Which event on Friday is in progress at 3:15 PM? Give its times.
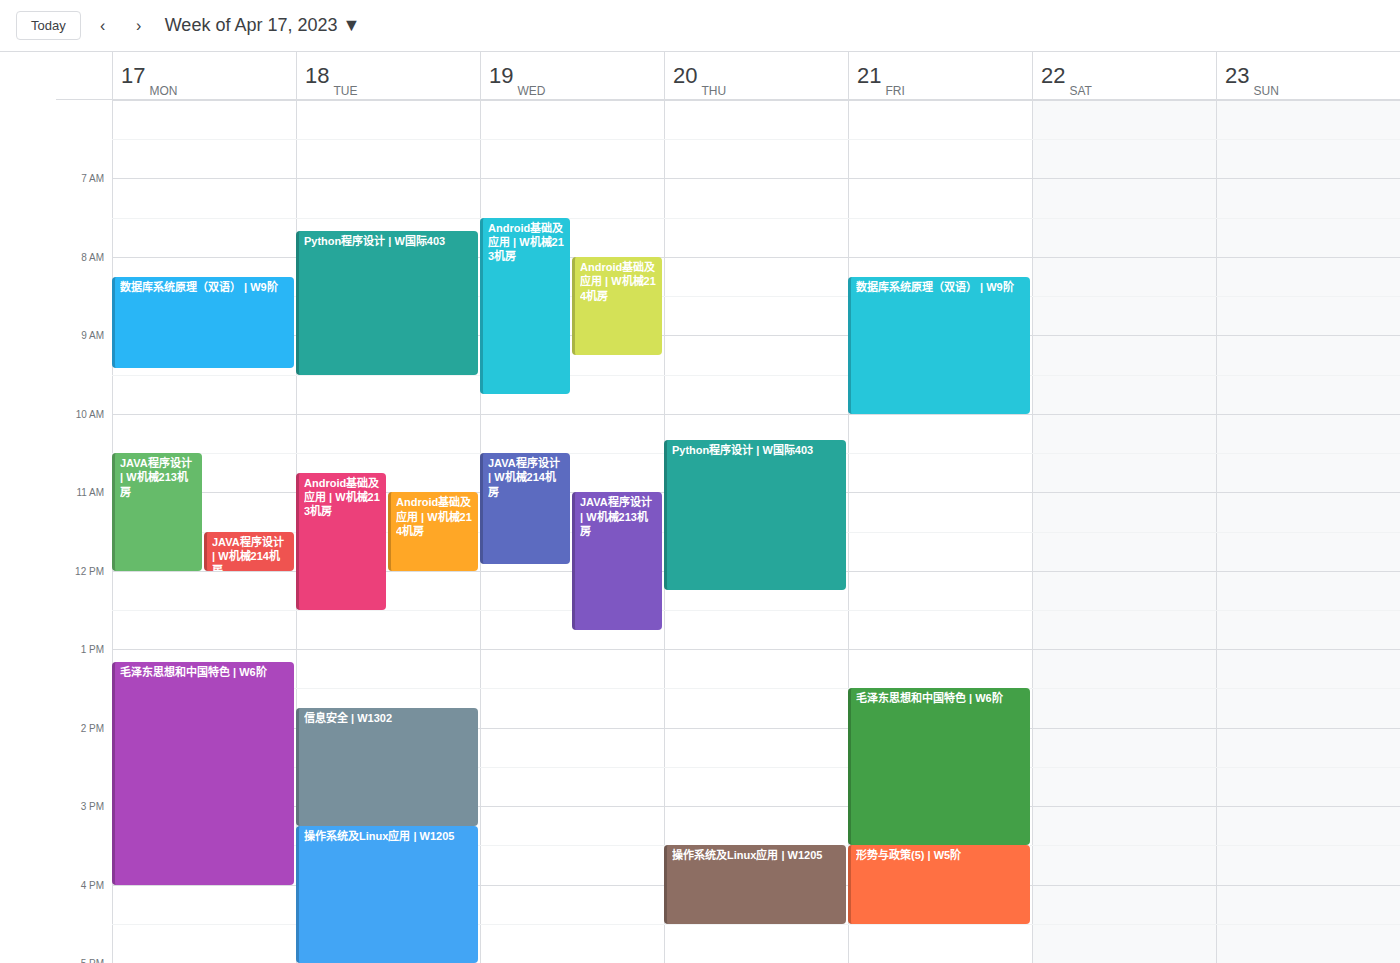
"毛泽东思想和中国特色 | W6阶", 1:30 PM to 3:30 PM